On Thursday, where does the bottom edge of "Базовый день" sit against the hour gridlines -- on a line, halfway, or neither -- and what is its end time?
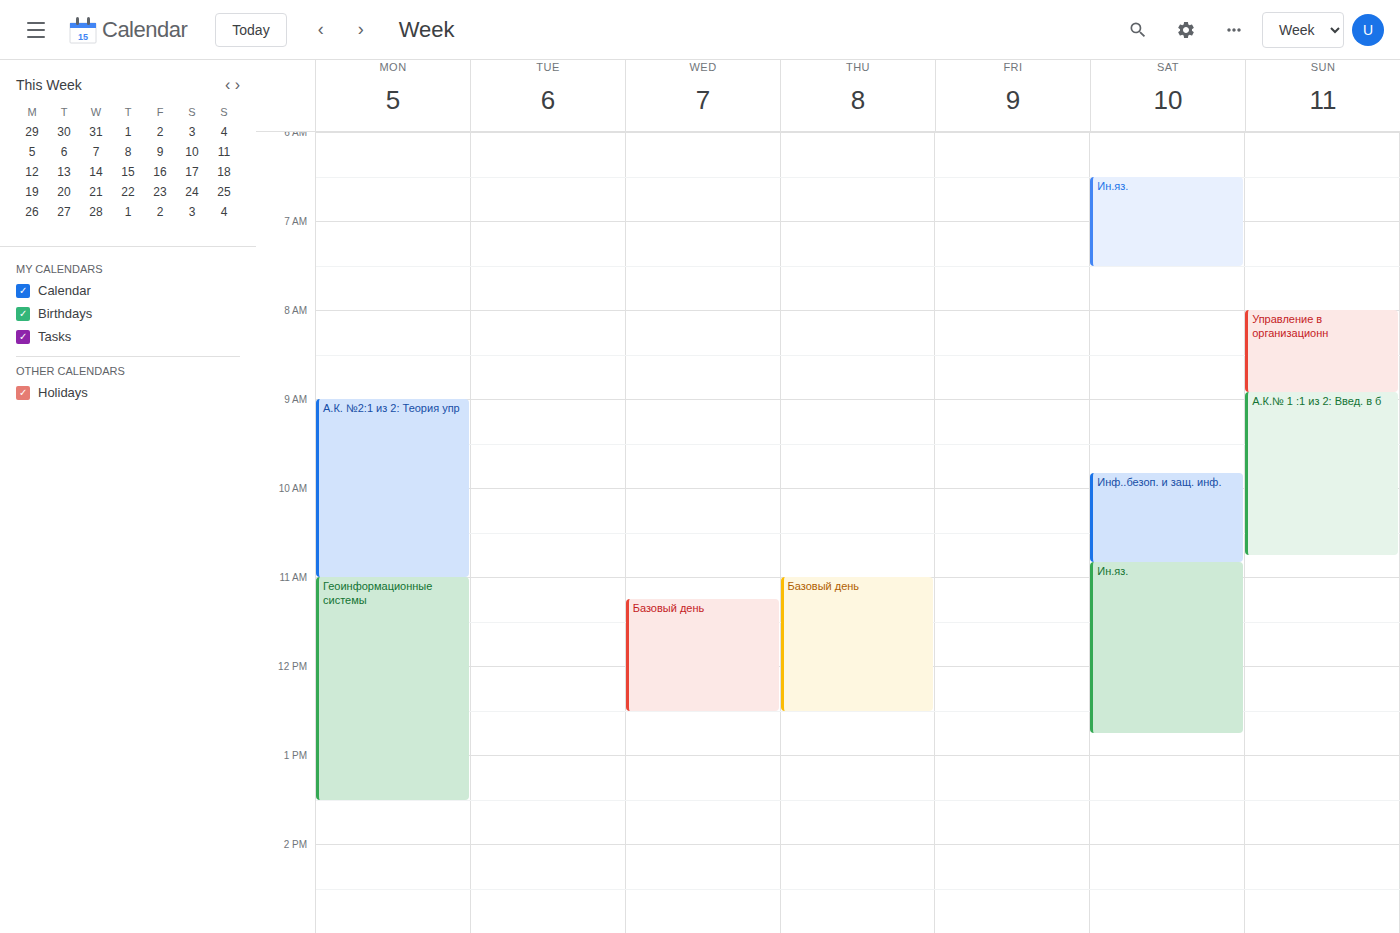
12:30 PM -- halfway between the 12 PM and 1 PM lines.